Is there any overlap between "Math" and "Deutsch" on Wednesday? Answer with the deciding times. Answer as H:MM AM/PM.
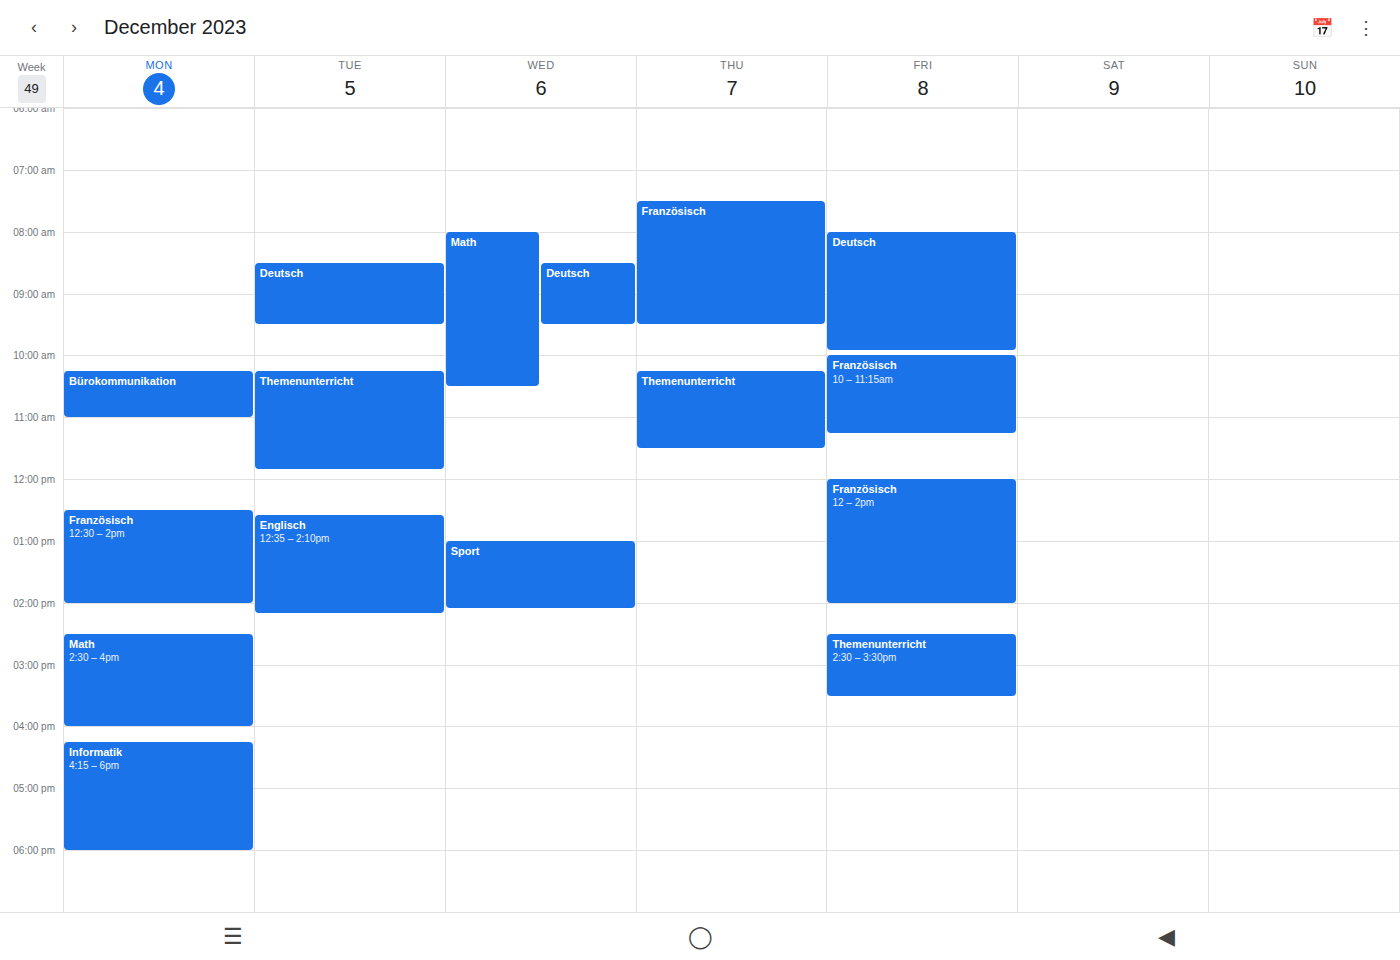
"Deutsch" runs 8:30 AM to 9:30 AM, inside "Math" -- they overlap.